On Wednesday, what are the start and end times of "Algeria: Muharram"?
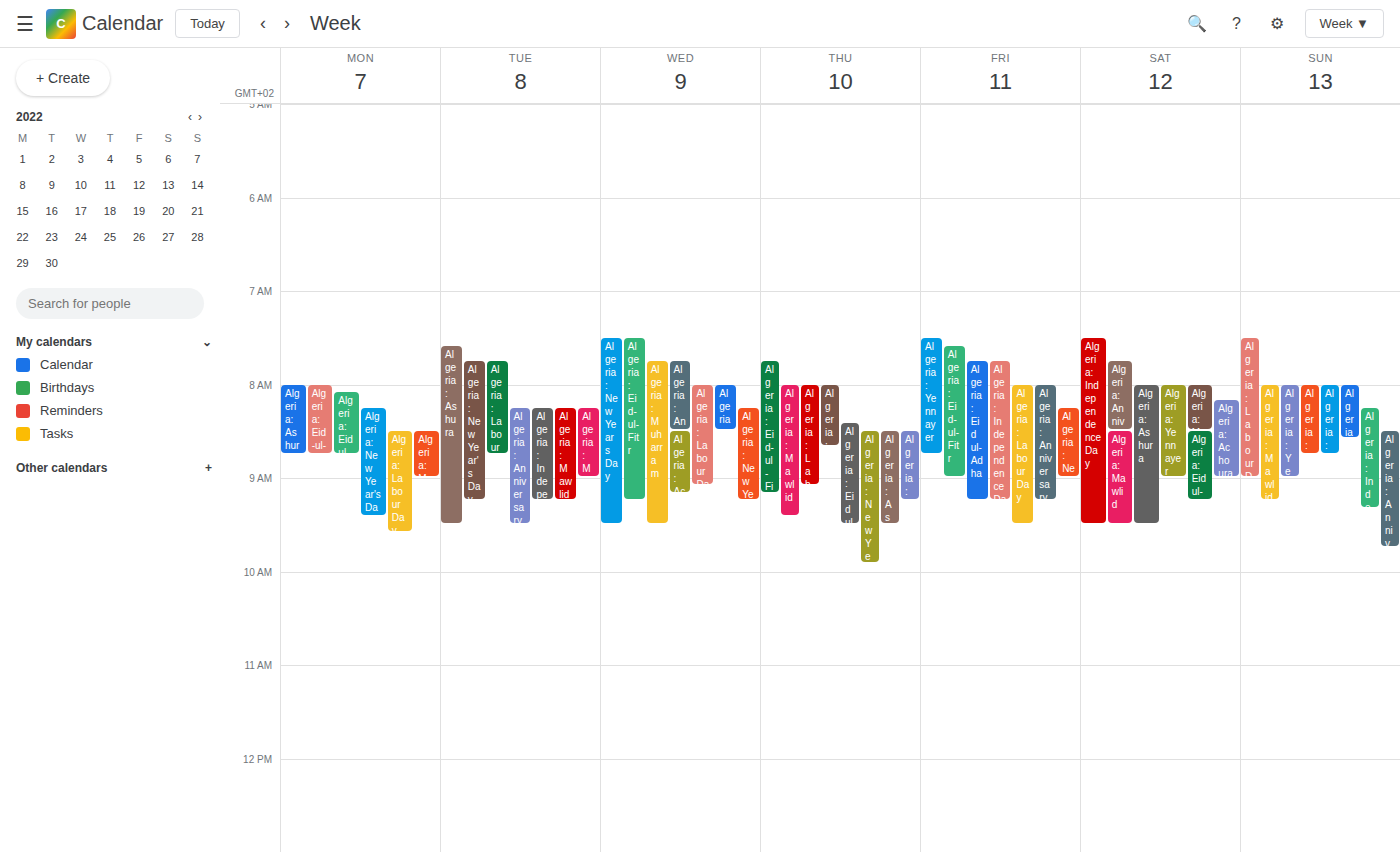
7:45 AM to 9:30 AM